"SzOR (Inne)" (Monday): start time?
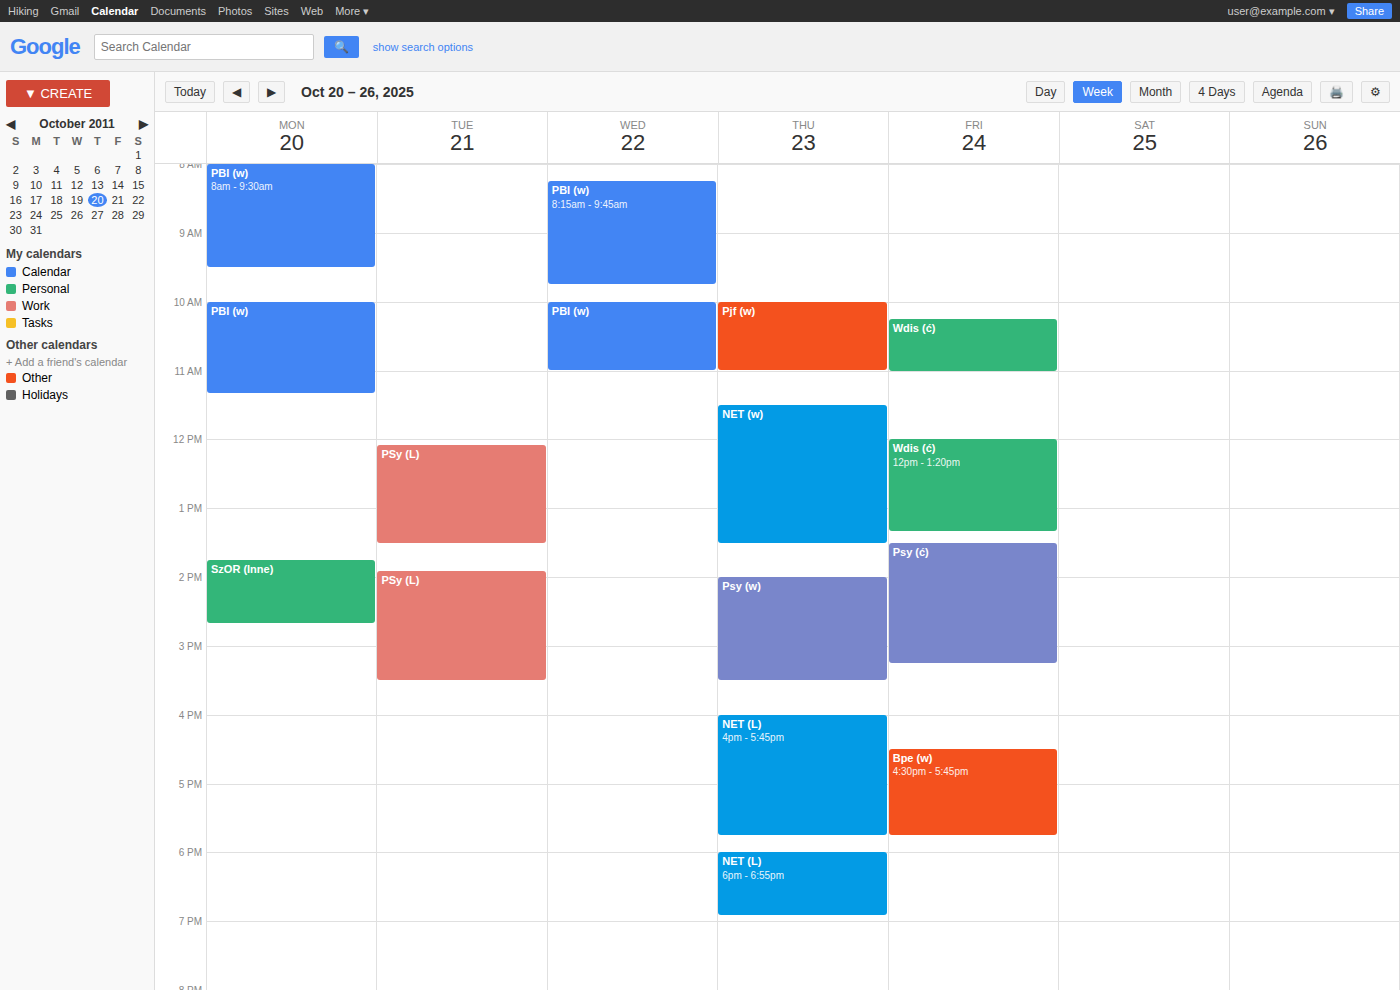
1:45 PM